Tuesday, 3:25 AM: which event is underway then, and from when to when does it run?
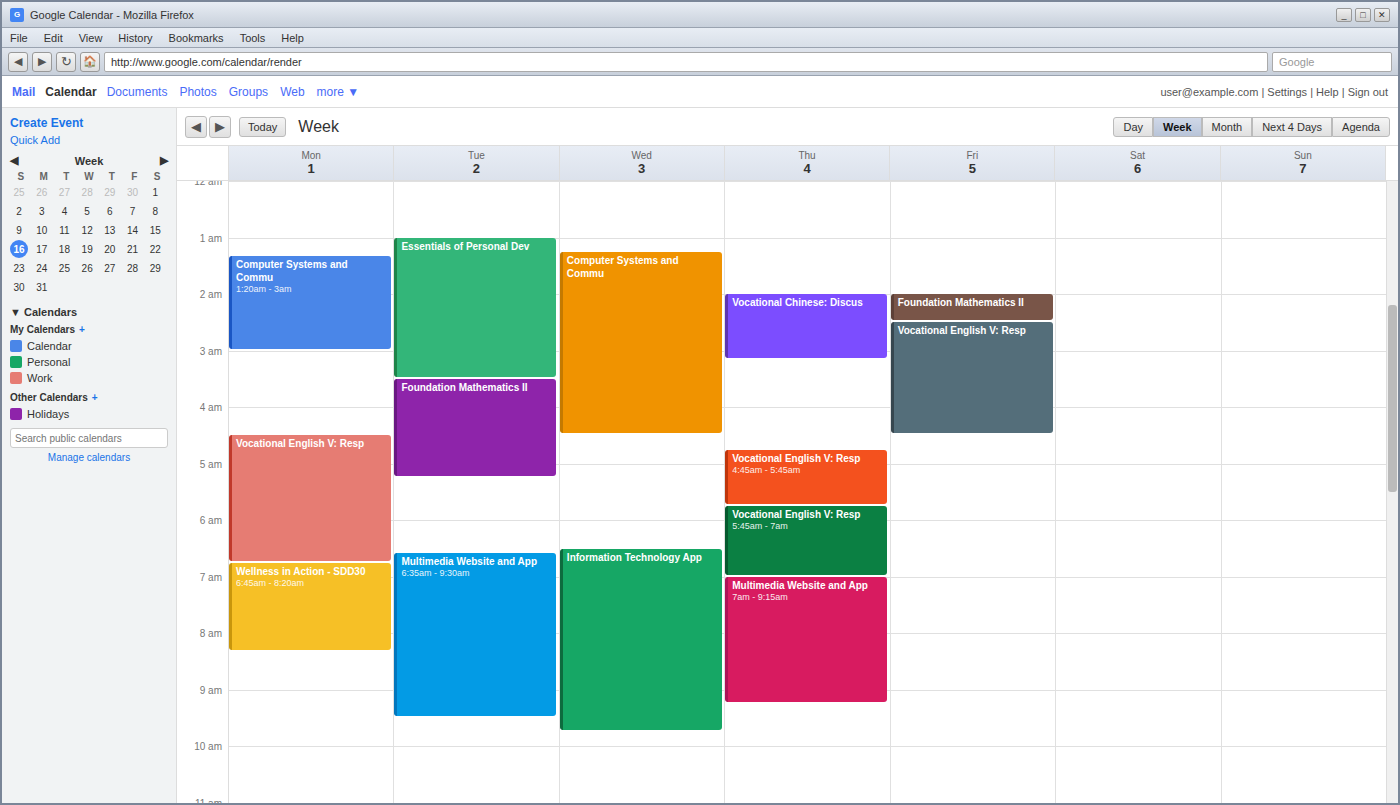
"Essentials of Personal Dev", 1:00 AM to 3:30 AM